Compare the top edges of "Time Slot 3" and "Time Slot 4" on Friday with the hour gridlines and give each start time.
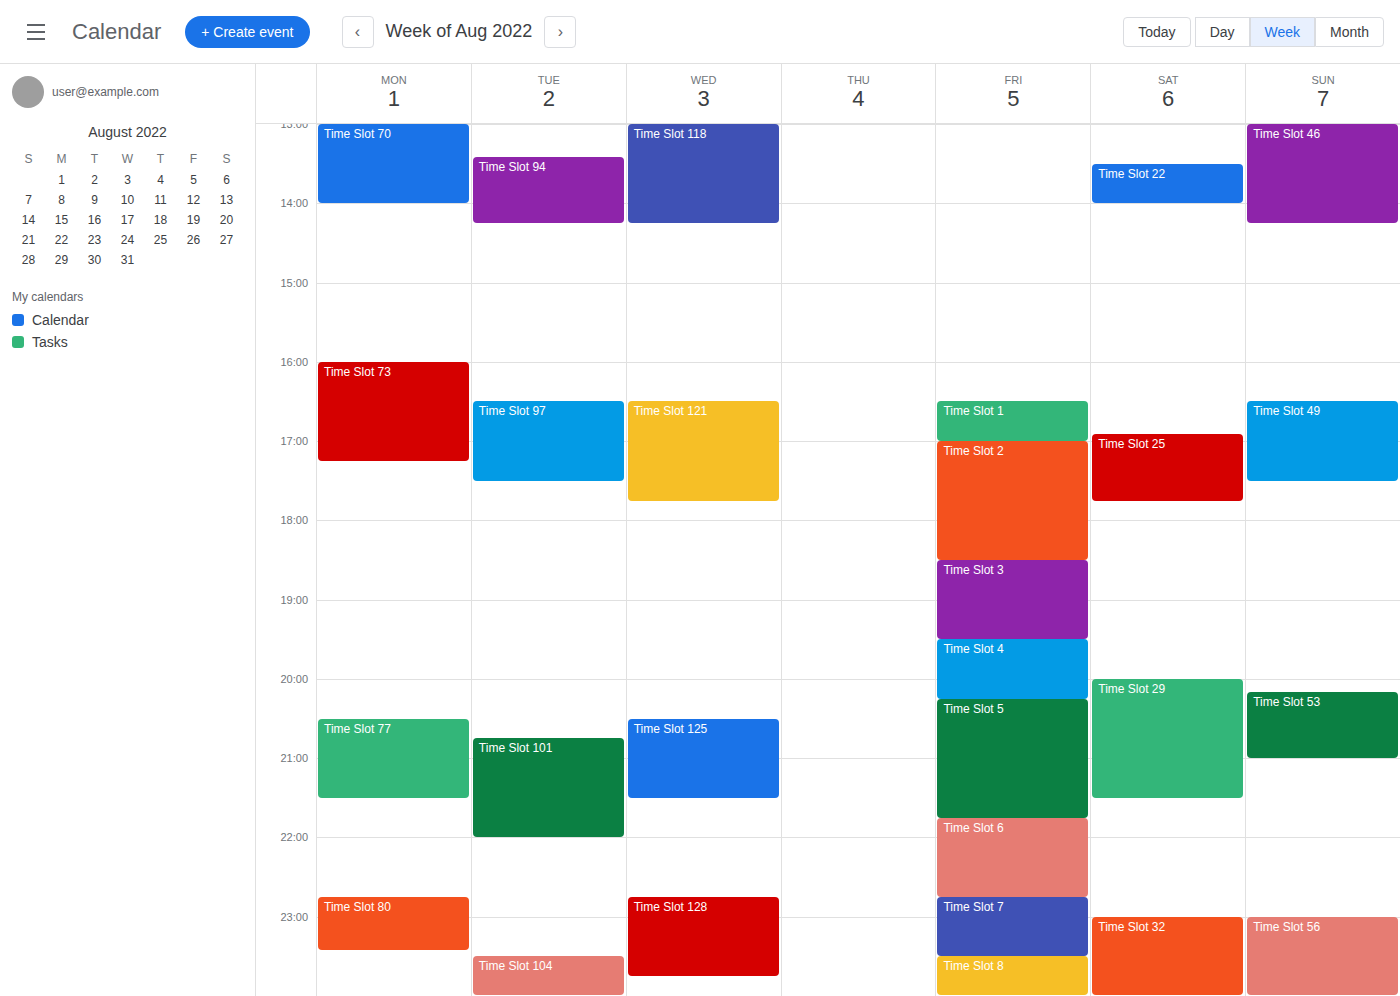
"Time Slot 3": 18:30, halfway between the 18:00 and 19:00 lines. "Time Slot 4": 19:30, halfway between the 19:00 and 20:00 lines.